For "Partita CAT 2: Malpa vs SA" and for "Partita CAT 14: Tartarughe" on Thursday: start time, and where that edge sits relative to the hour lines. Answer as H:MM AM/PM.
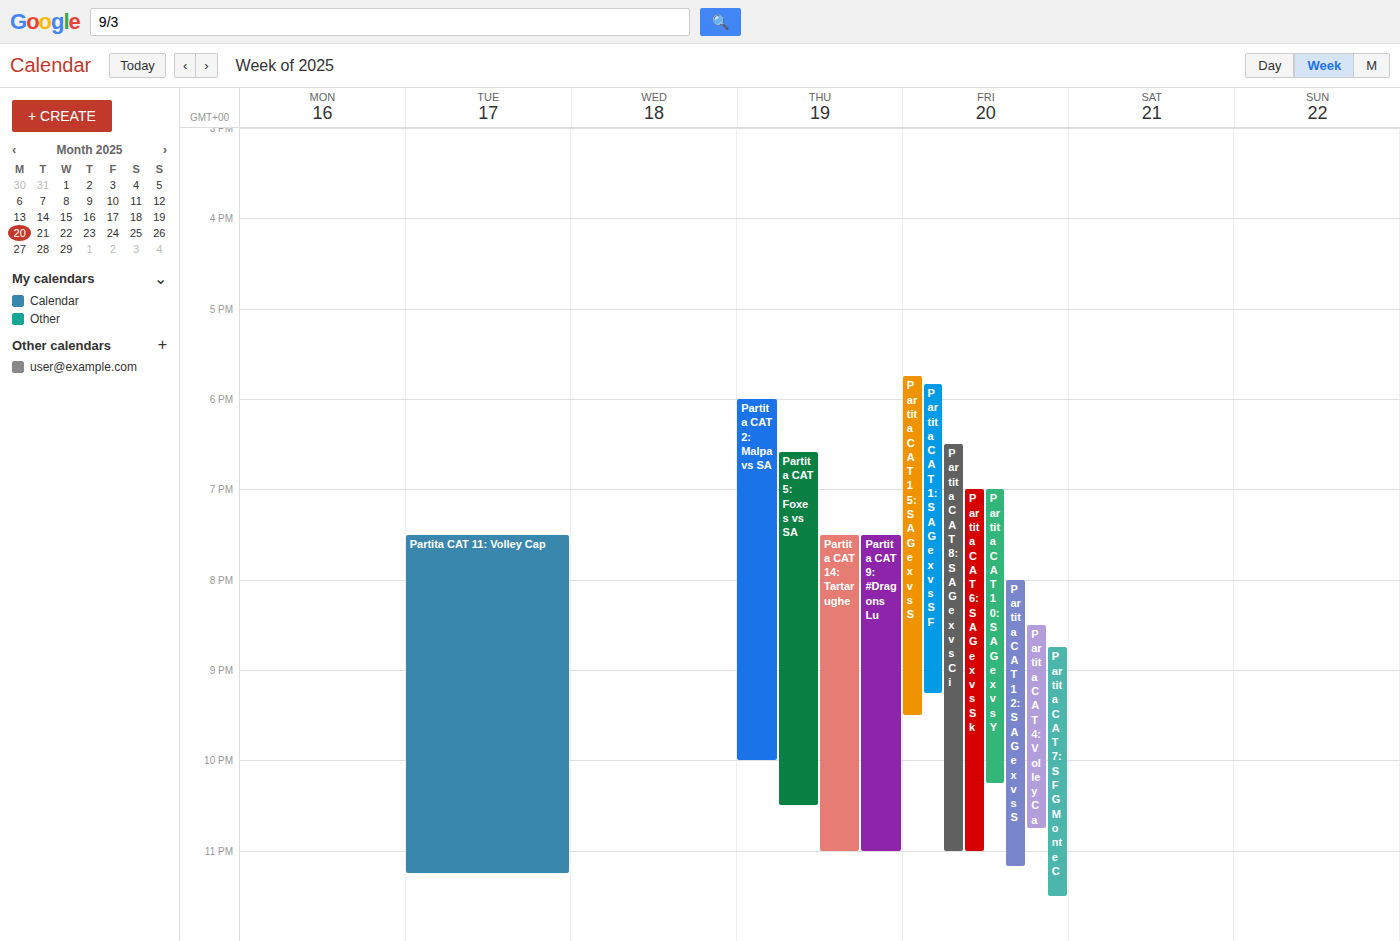
"Partita CAT 2: Malpa vs SA": 6:00 PM, exactly on the 6 PM line. "Partita CAT 14: Tartarughe": 7:30 PM, halfway between the 7 PM and 8 PM lines.